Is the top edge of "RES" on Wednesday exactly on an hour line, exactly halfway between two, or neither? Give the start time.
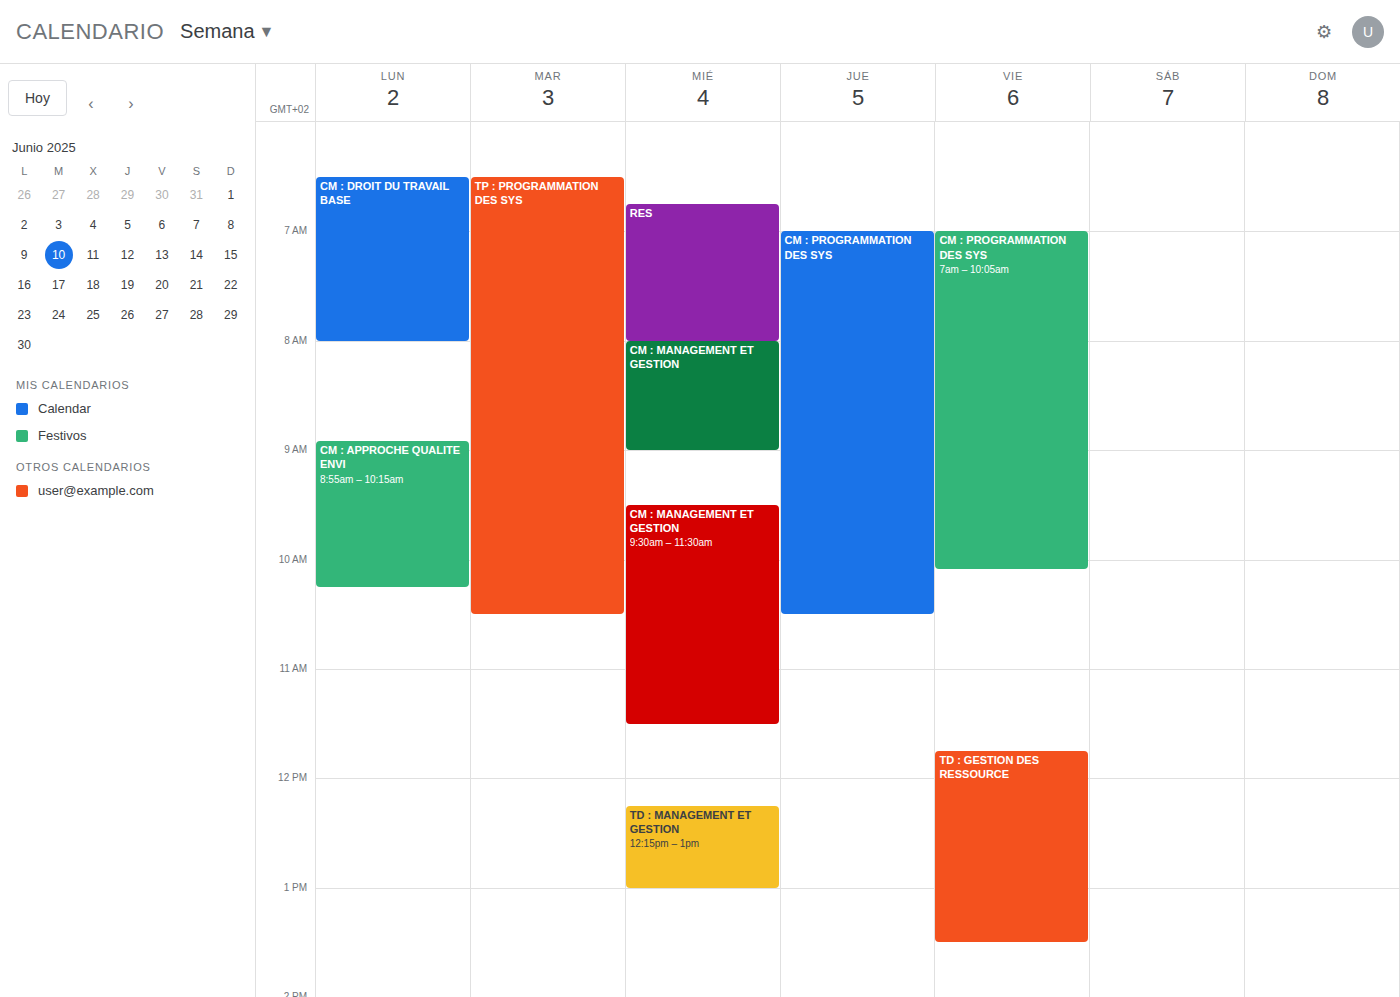
06:45 -- neither: three quarters of the way from the 06:00 line to the 07:00 line.